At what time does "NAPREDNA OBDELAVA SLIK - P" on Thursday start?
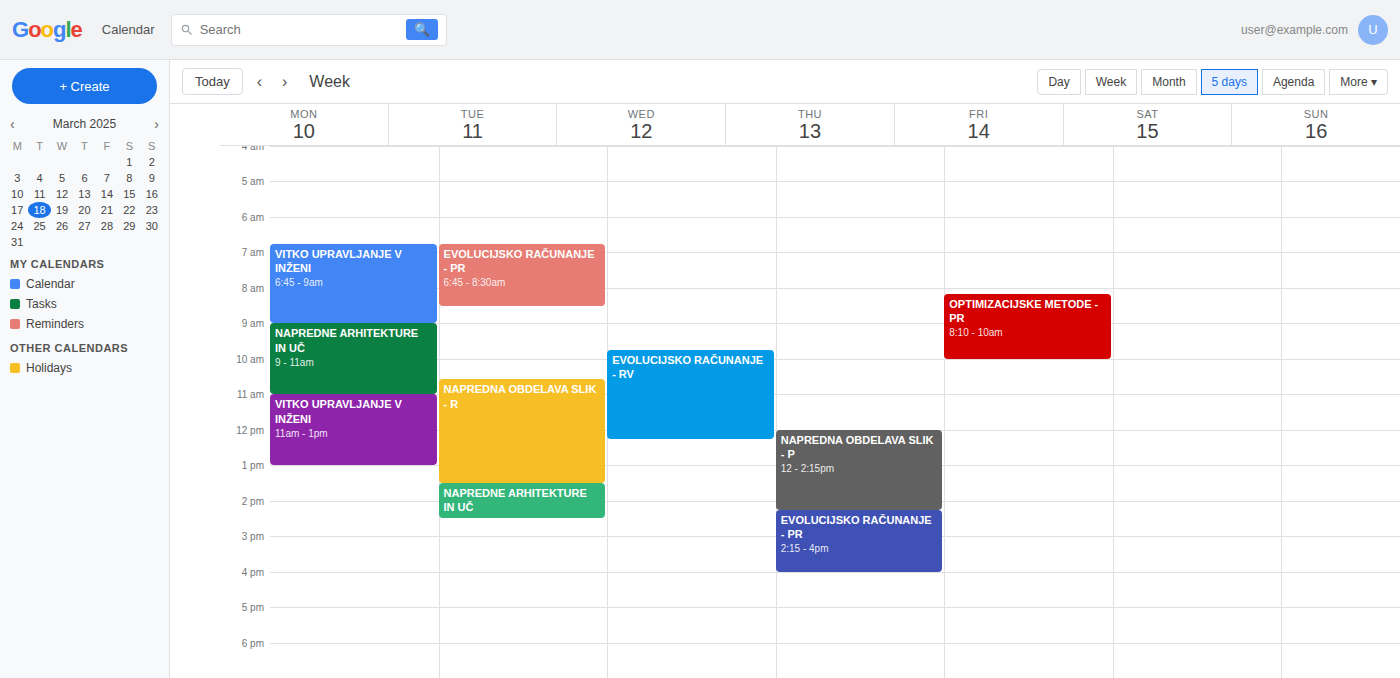
12:00 PM